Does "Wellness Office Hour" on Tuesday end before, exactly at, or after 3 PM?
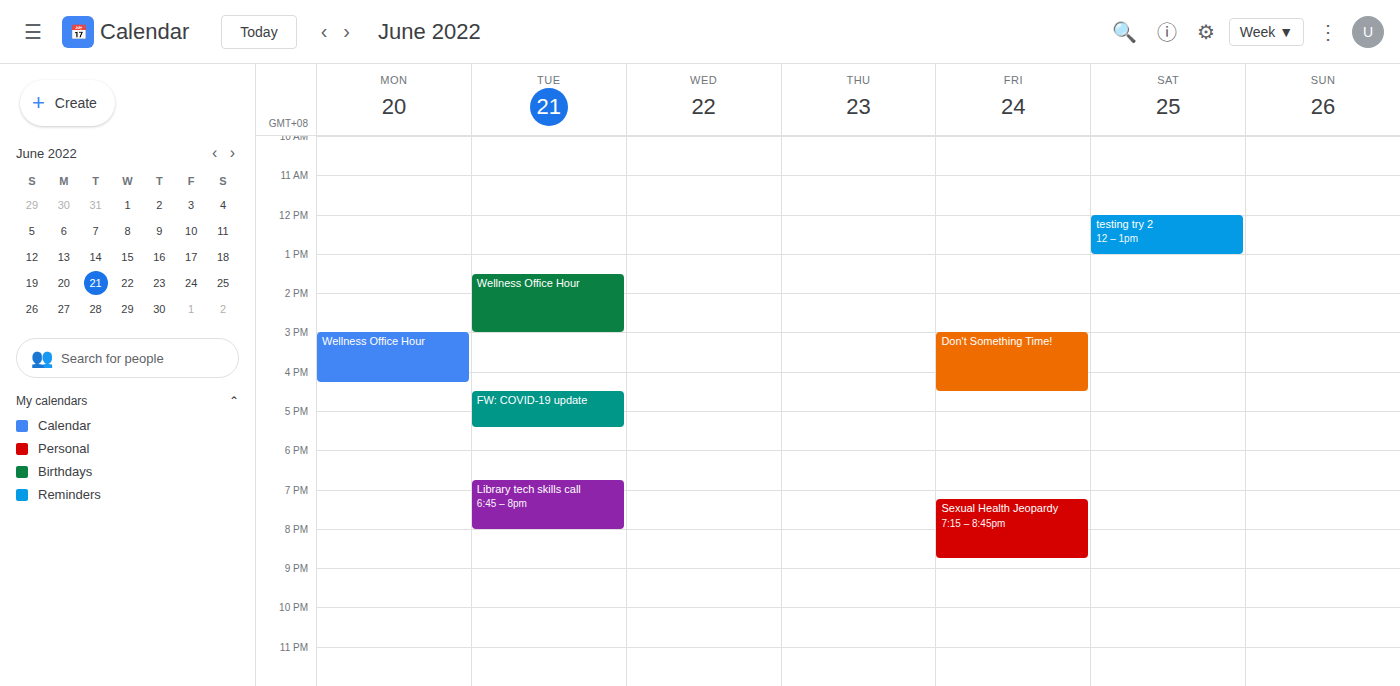
3:00 PM -- exactly at 3 PM, on the 3 PM line.